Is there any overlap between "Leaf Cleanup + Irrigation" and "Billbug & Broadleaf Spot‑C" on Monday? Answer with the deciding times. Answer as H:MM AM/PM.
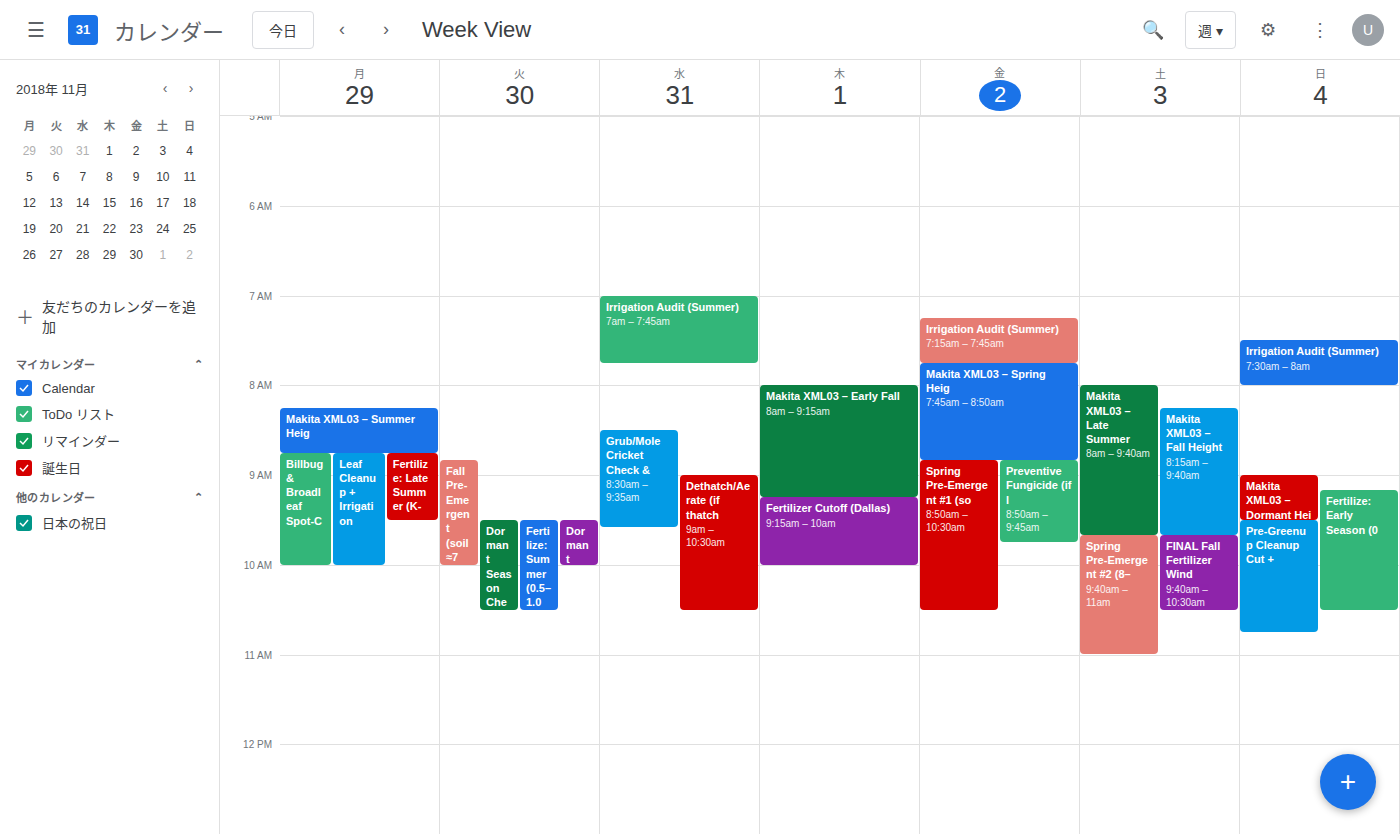
"Billbug & Broadleaf Spot‑C" runs 8:45 AM to 10:00 AM, inside "Leaf Cleanup + Irrigation" -- they overlap.